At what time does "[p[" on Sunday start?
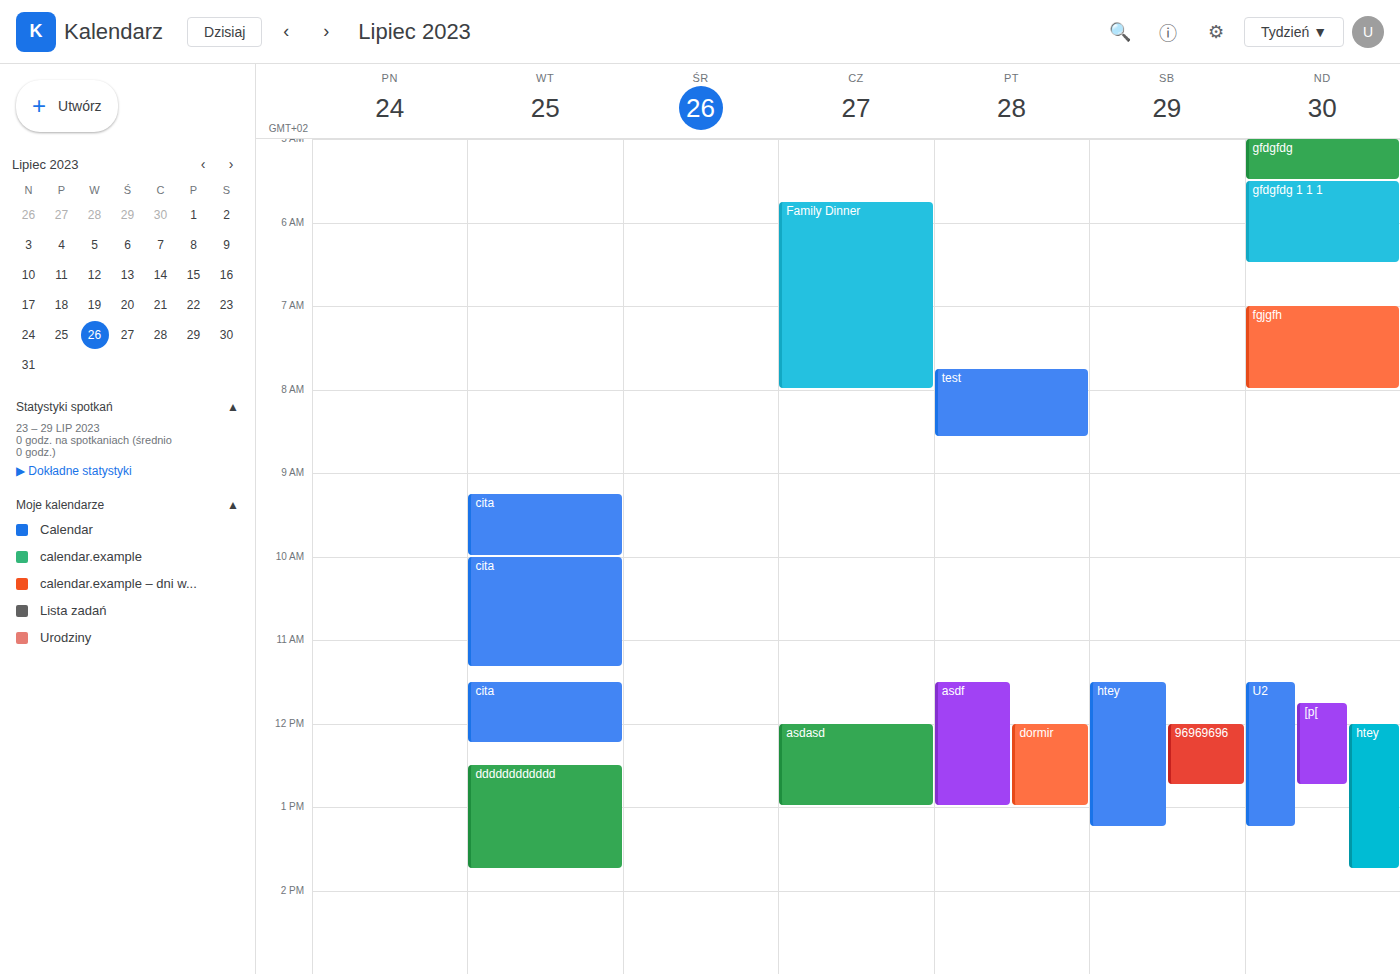
11:45 AM